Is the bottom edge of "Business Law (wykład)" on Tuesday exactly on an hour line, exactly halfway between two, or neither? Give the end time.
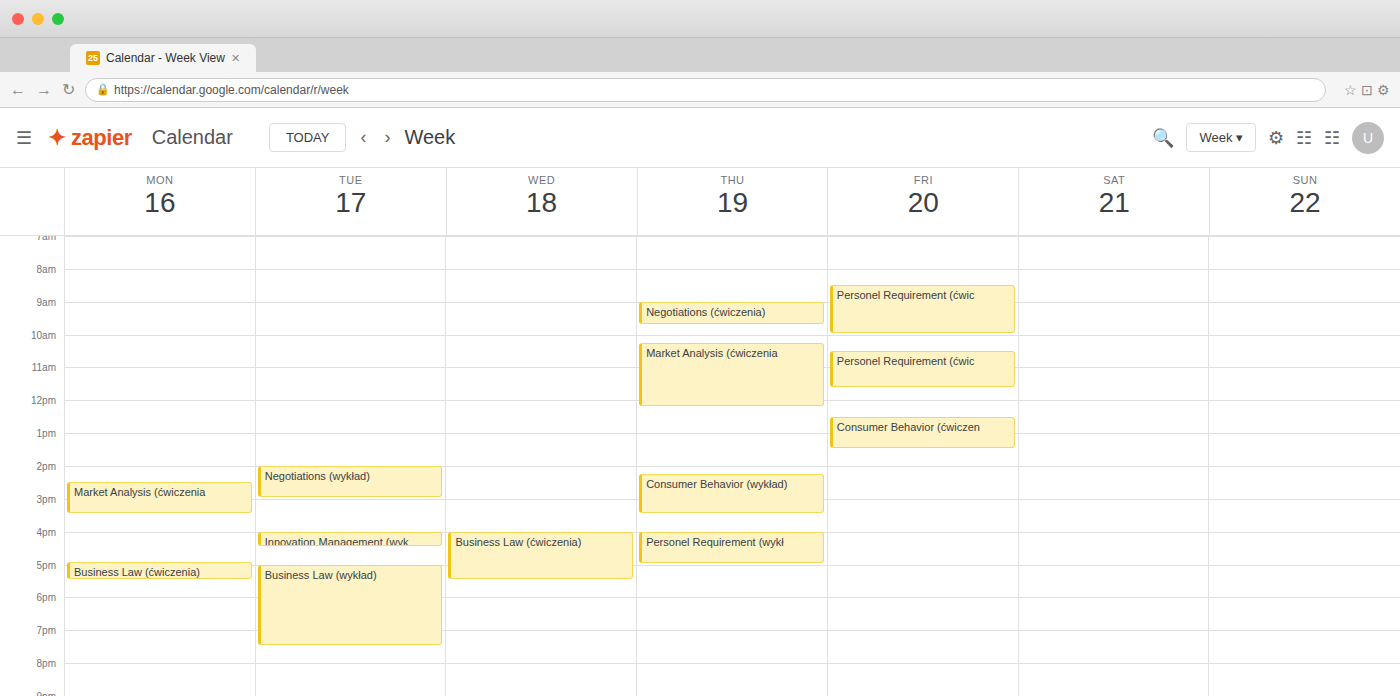
19:30 -- halfway between the 19:00 and 20:00 lines.